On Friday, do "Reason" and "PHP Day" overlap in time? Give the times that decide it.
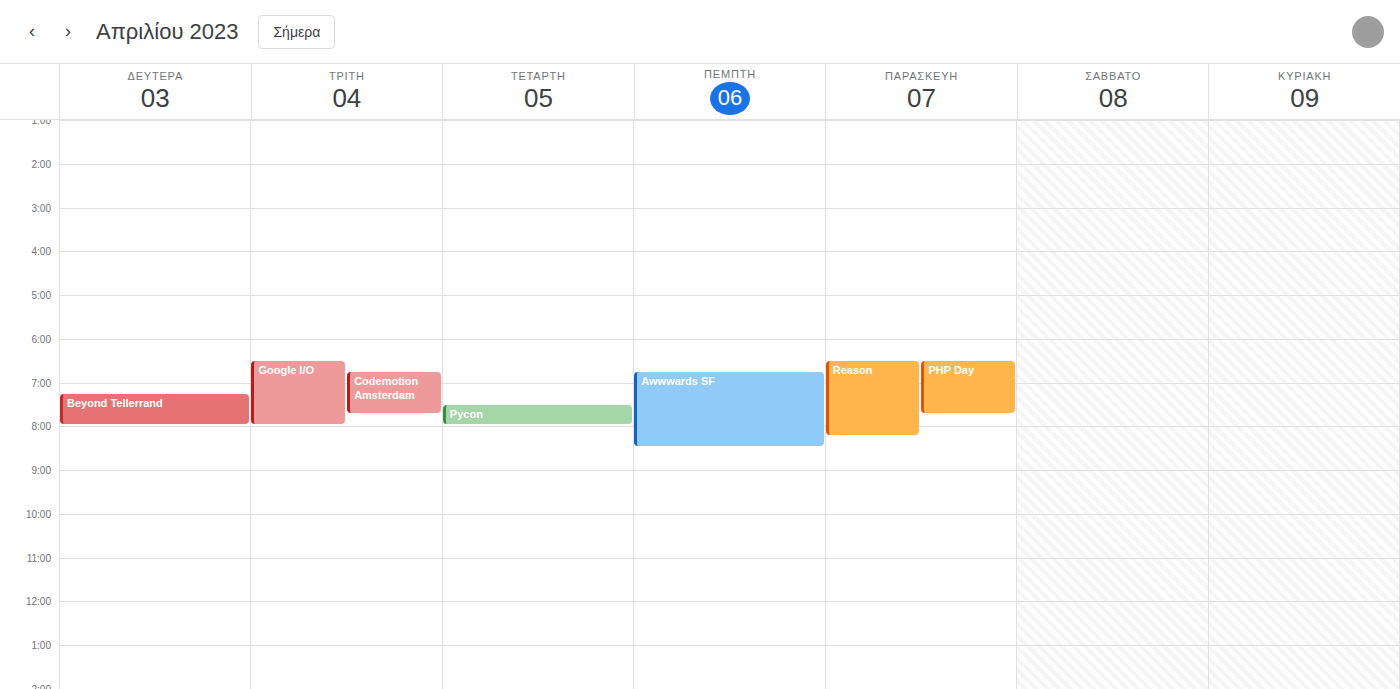
"PHP Day" runs 6:30 AM to 7:45 AM, inside "Reason" -- they overlap.